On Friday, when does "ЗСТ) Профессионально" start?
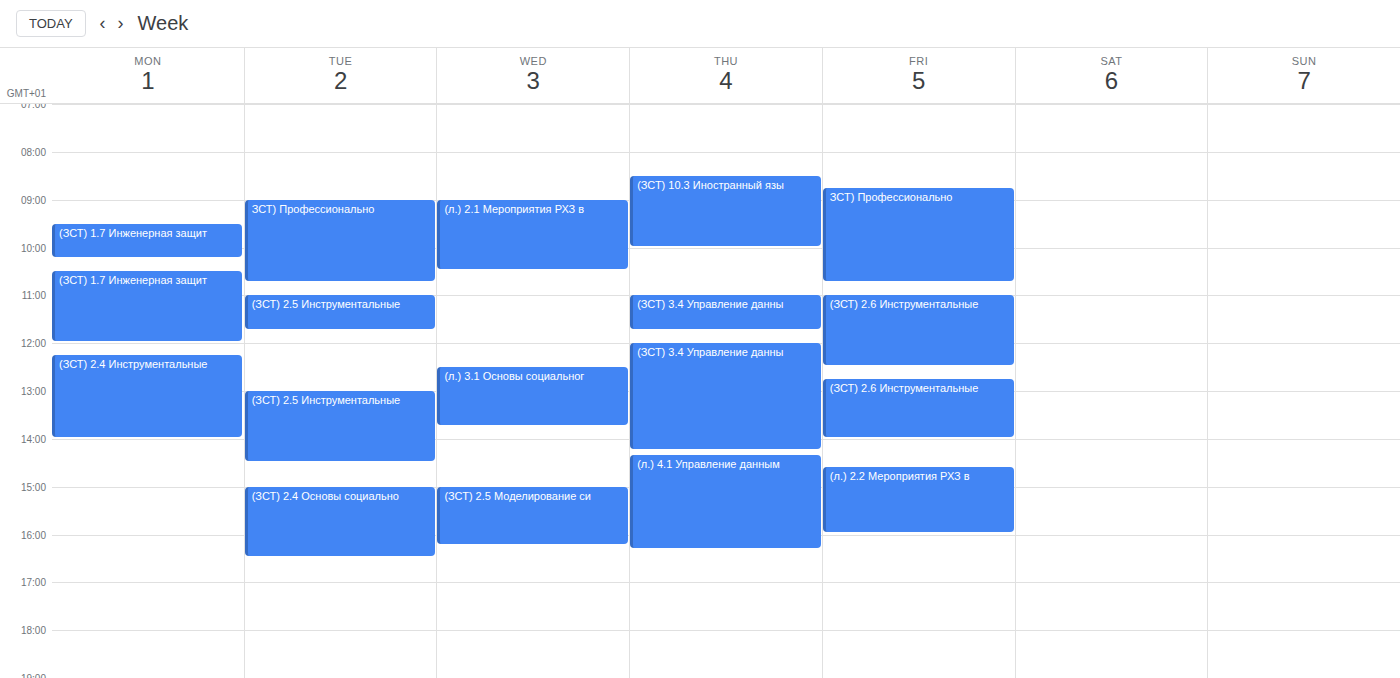
08:45